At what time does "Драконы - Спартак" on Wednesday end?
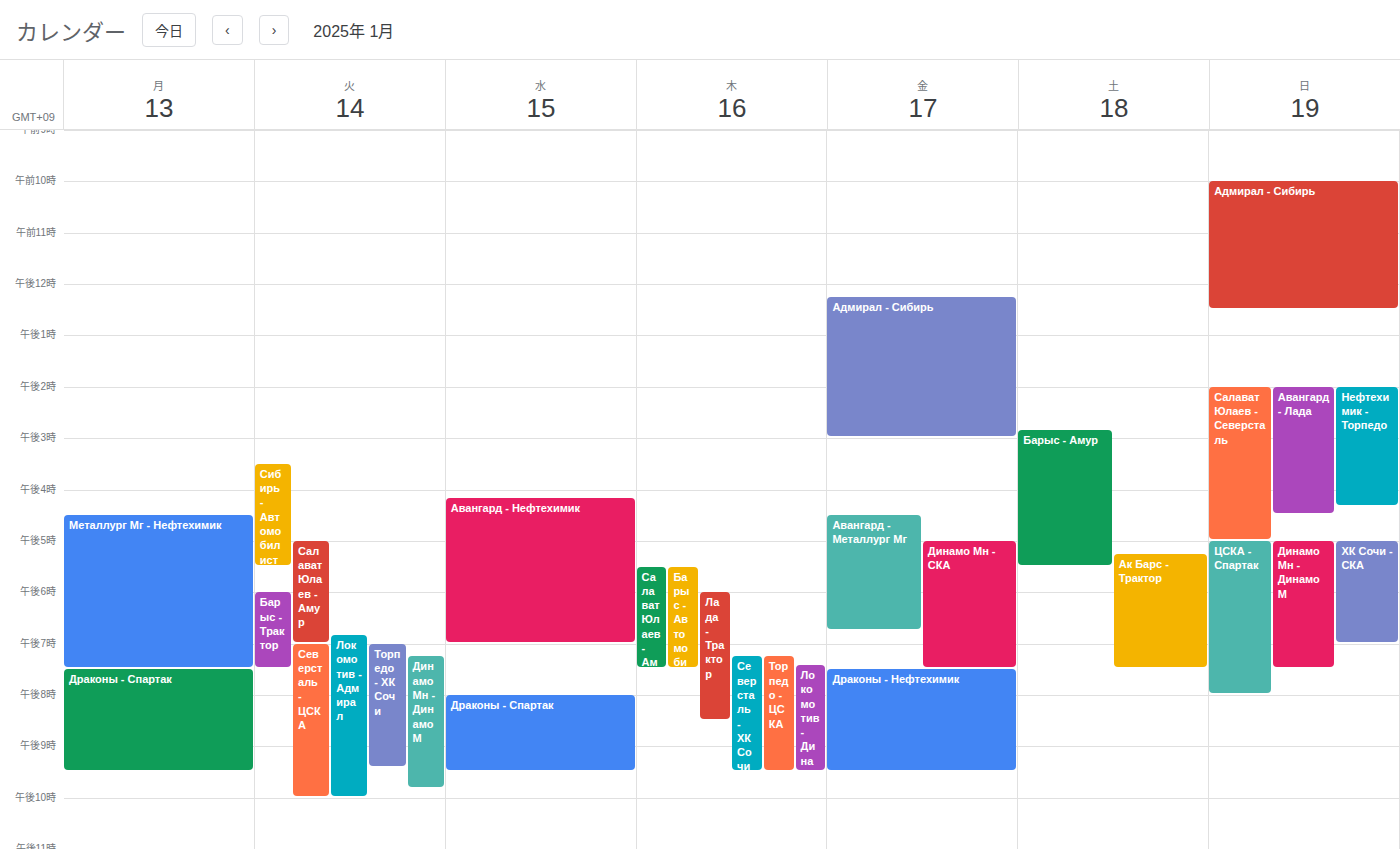
9:30 PM